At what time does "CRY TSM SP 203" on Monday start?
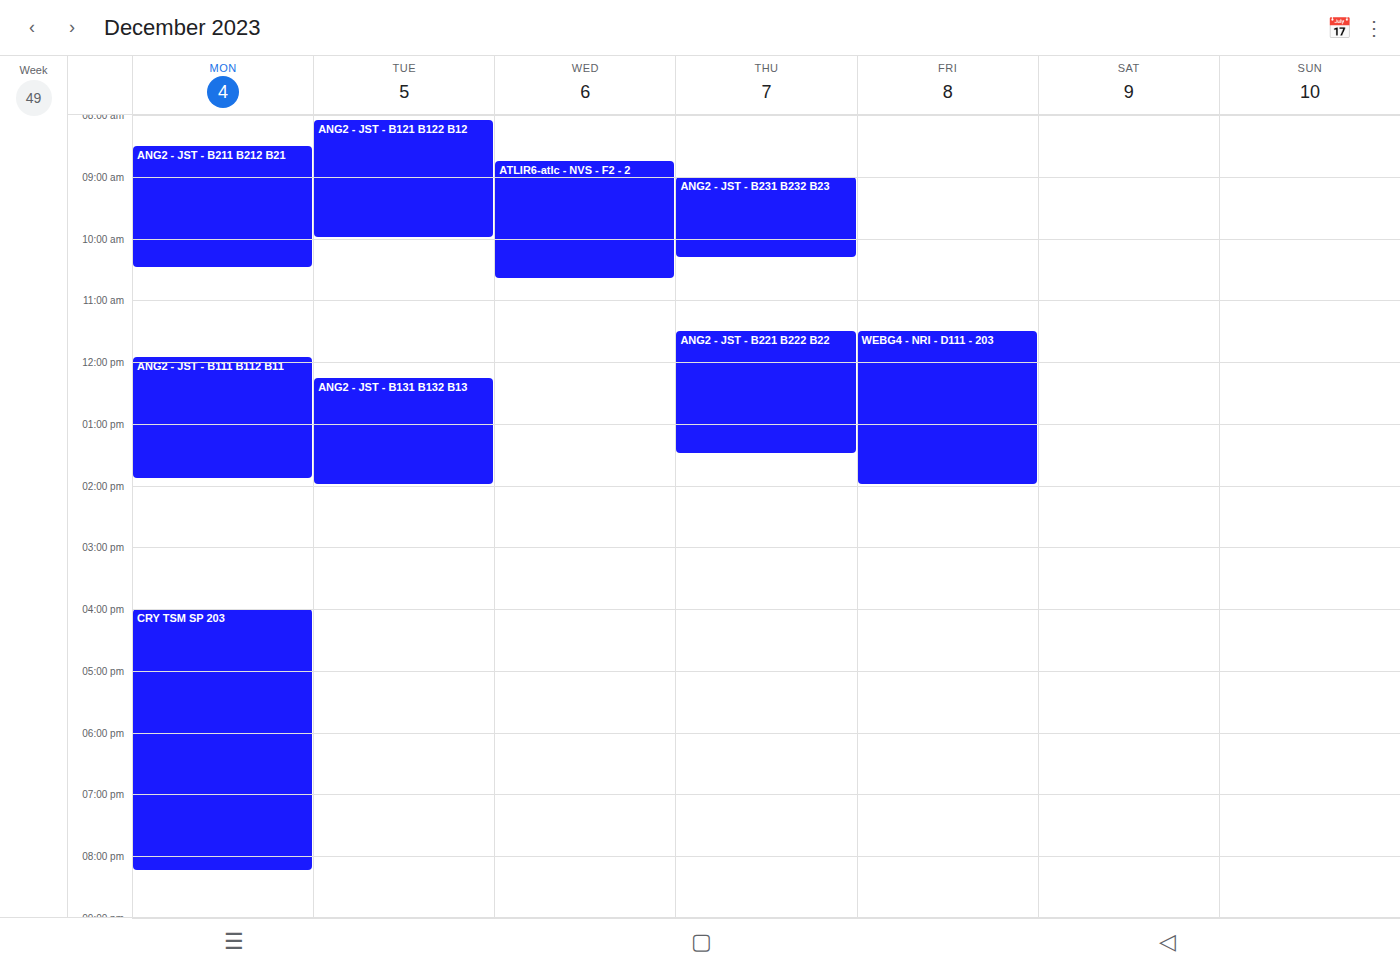
4:00 PM